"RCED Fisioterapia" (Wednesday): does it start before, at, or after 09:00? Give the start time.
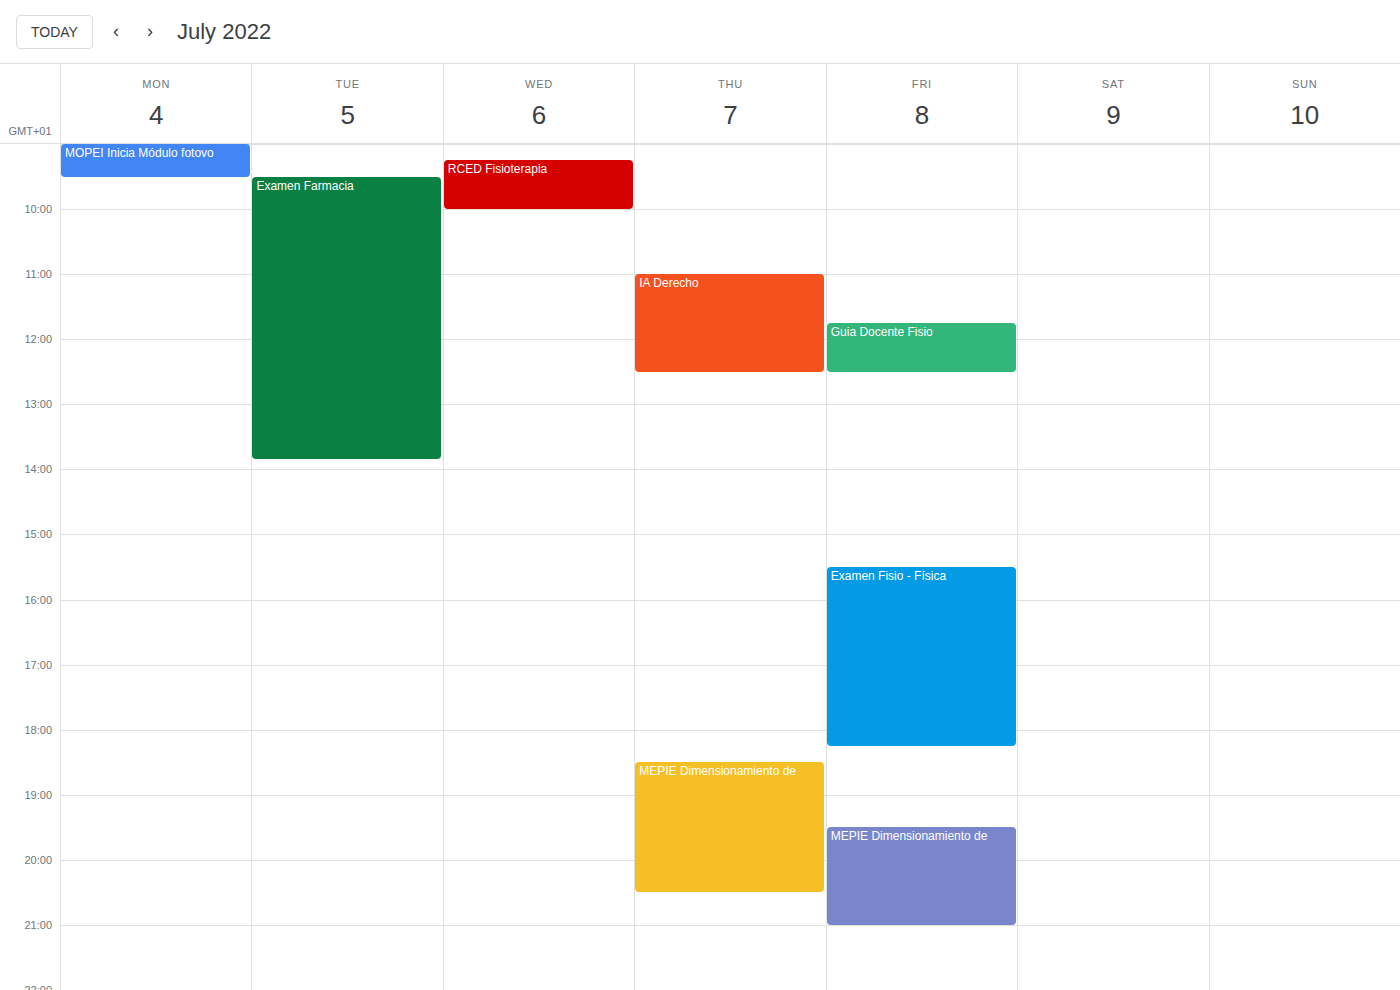
09:15 -- after 09:00, 15 minutes below the 09:00 line.